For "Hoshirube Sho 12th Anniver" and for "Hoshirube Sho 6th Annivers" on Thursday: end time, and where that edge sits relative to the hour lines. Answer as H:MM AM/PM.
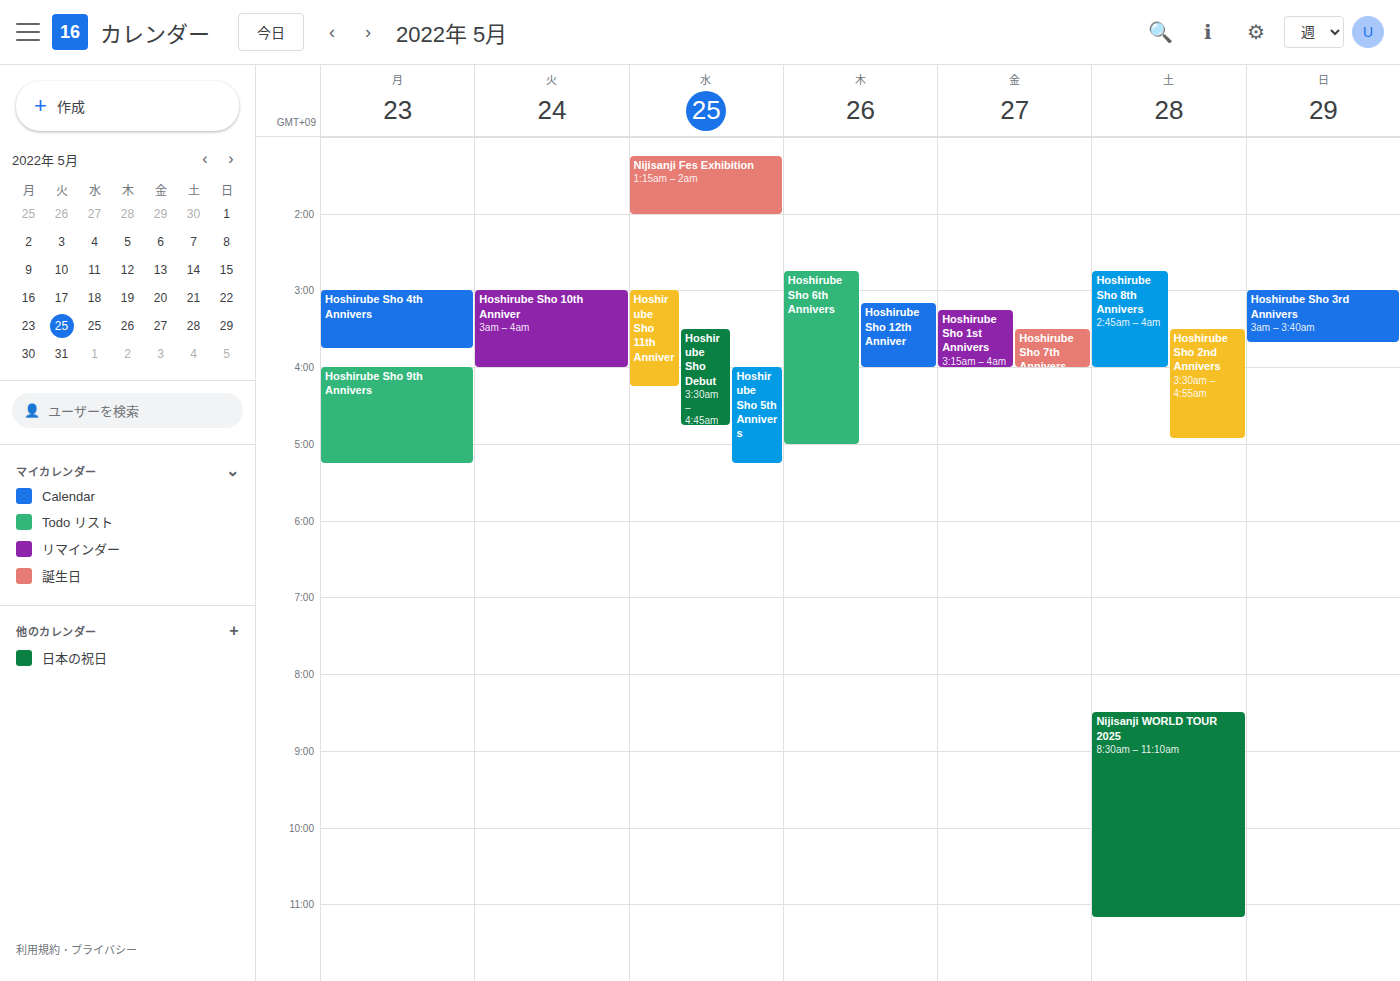
"Hoshirube Sho 12th Anniver": 4:00 AM, exactly on the 4 AM line. "Hoshirube Sho 6th Annivers": 5:00 AM, exactly on the 5 AM line.